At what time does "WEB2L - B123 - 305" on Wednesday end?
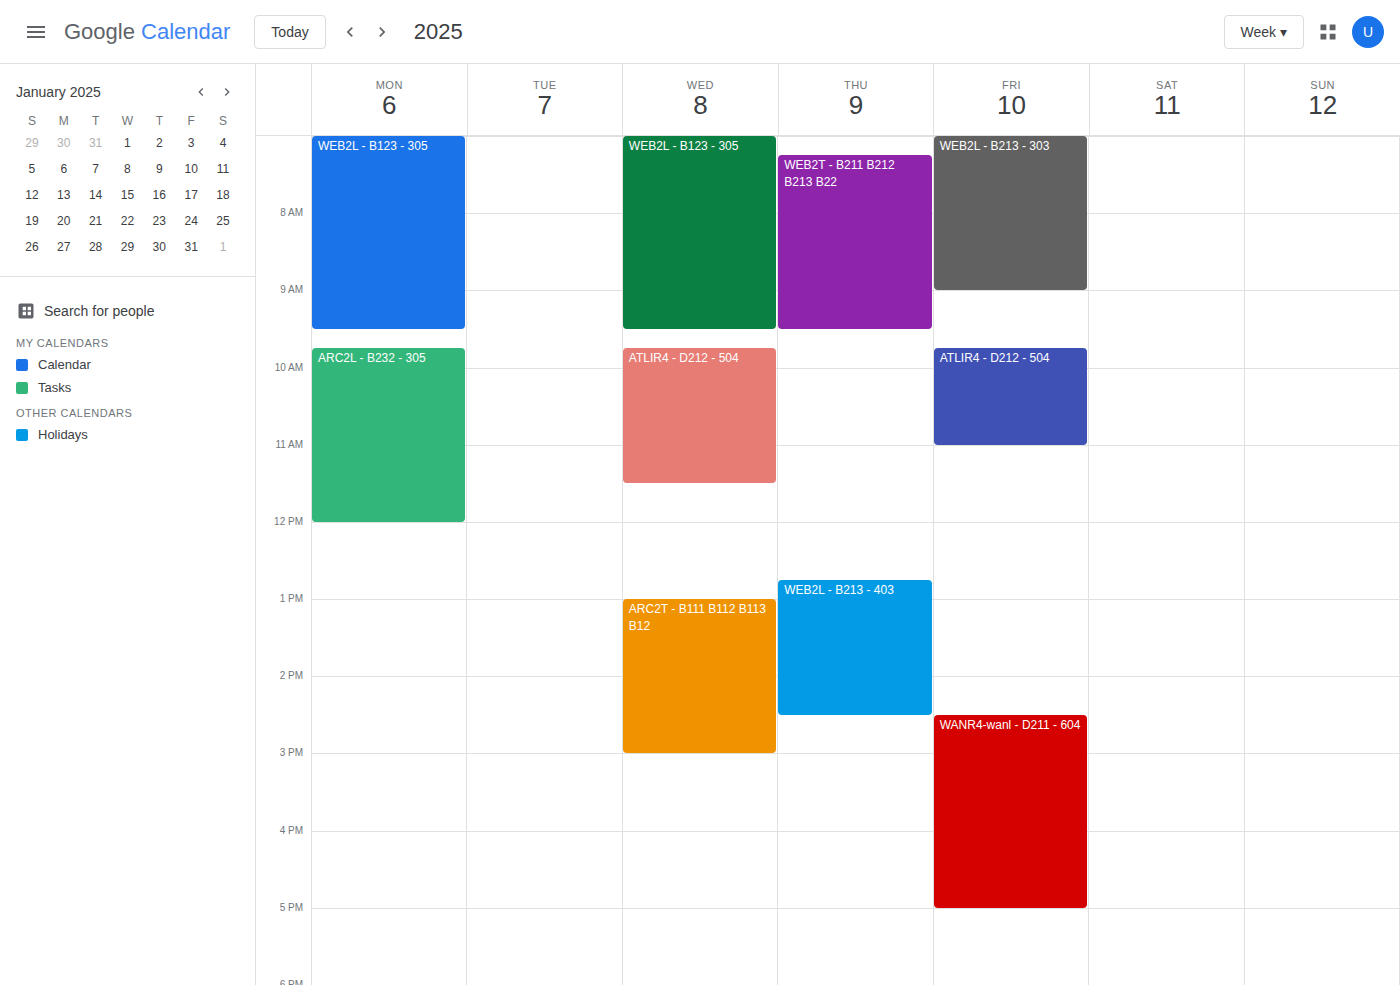
09:30